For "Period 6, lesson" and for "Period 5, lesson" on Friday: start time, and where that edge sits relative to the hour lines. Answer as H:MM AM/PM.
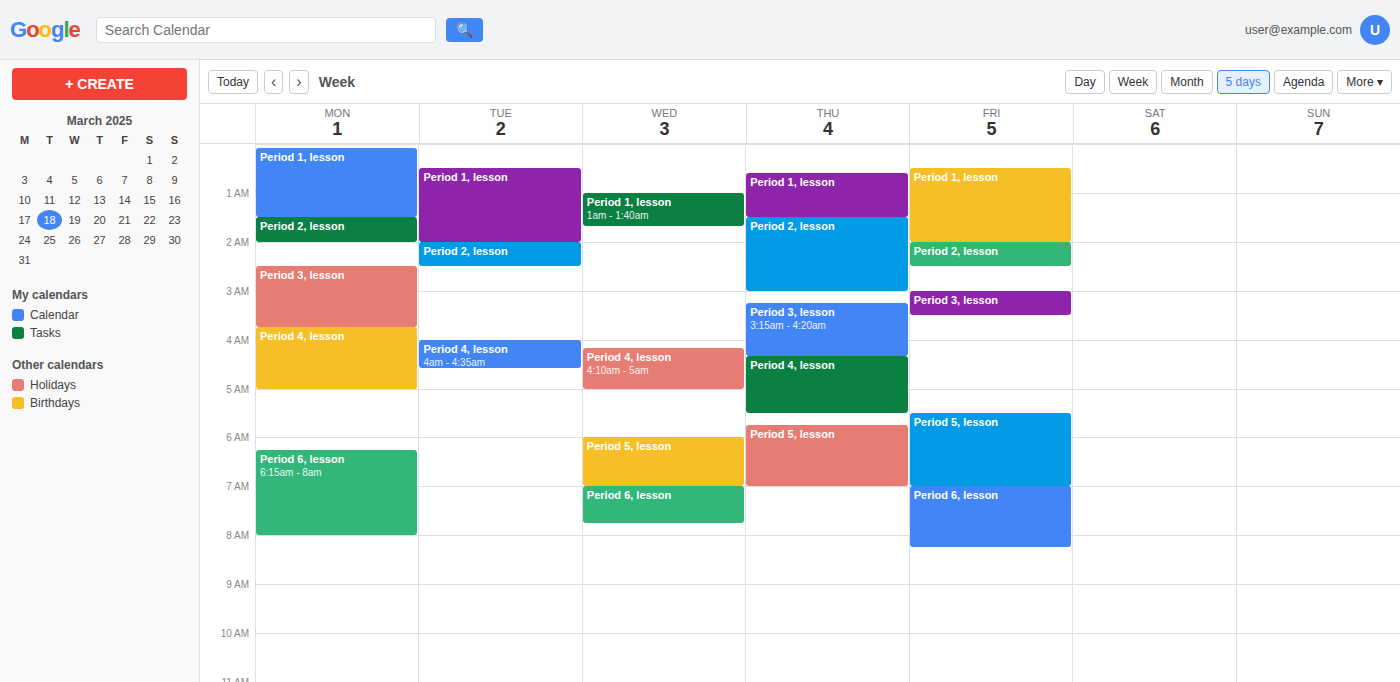
"Period 6, lesson": 7:00 AM, exactly on the 7 AM line. "Period 5, lesson": 5:30 AM, halfway between the 5 AM and 6 AM lines.